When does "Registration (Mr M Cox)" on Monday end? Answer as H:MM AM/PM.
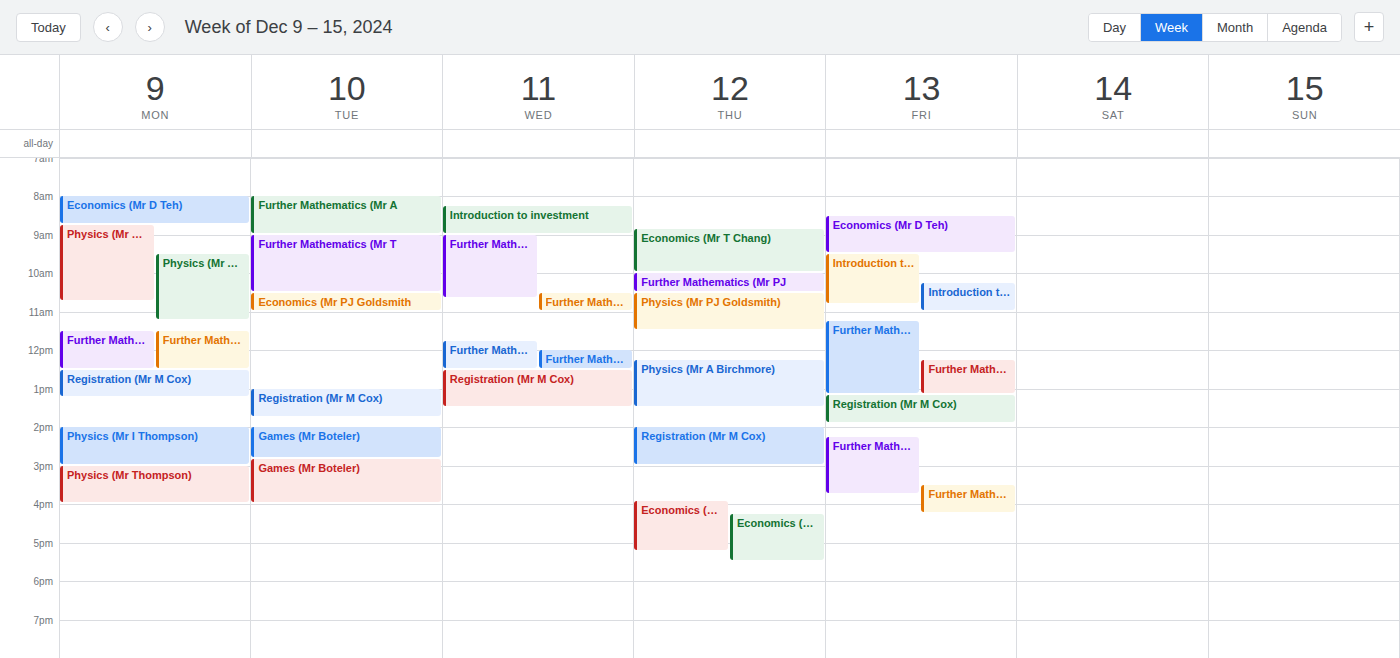
1:15 PM